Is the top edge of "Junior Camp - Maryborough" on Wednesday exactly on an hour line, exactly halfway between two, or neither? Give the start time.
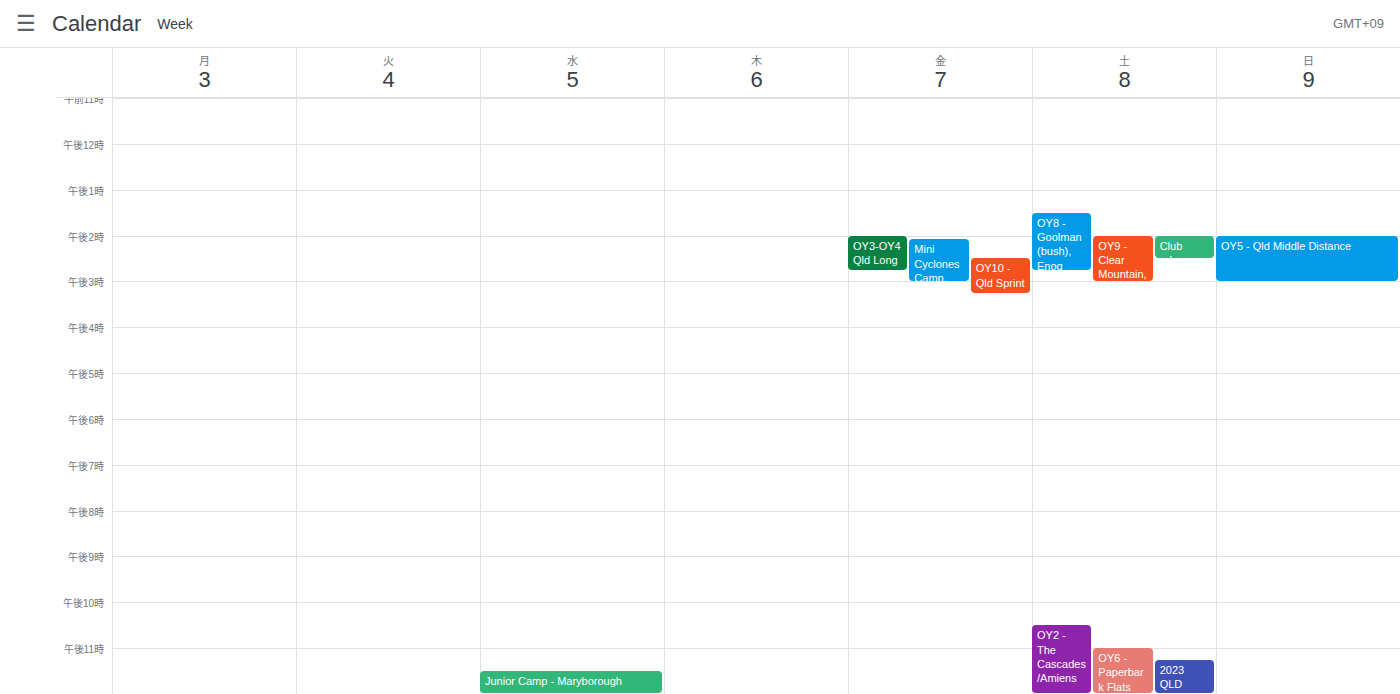
23:30 -- halfway between the 23:00 and 24:00 lines.